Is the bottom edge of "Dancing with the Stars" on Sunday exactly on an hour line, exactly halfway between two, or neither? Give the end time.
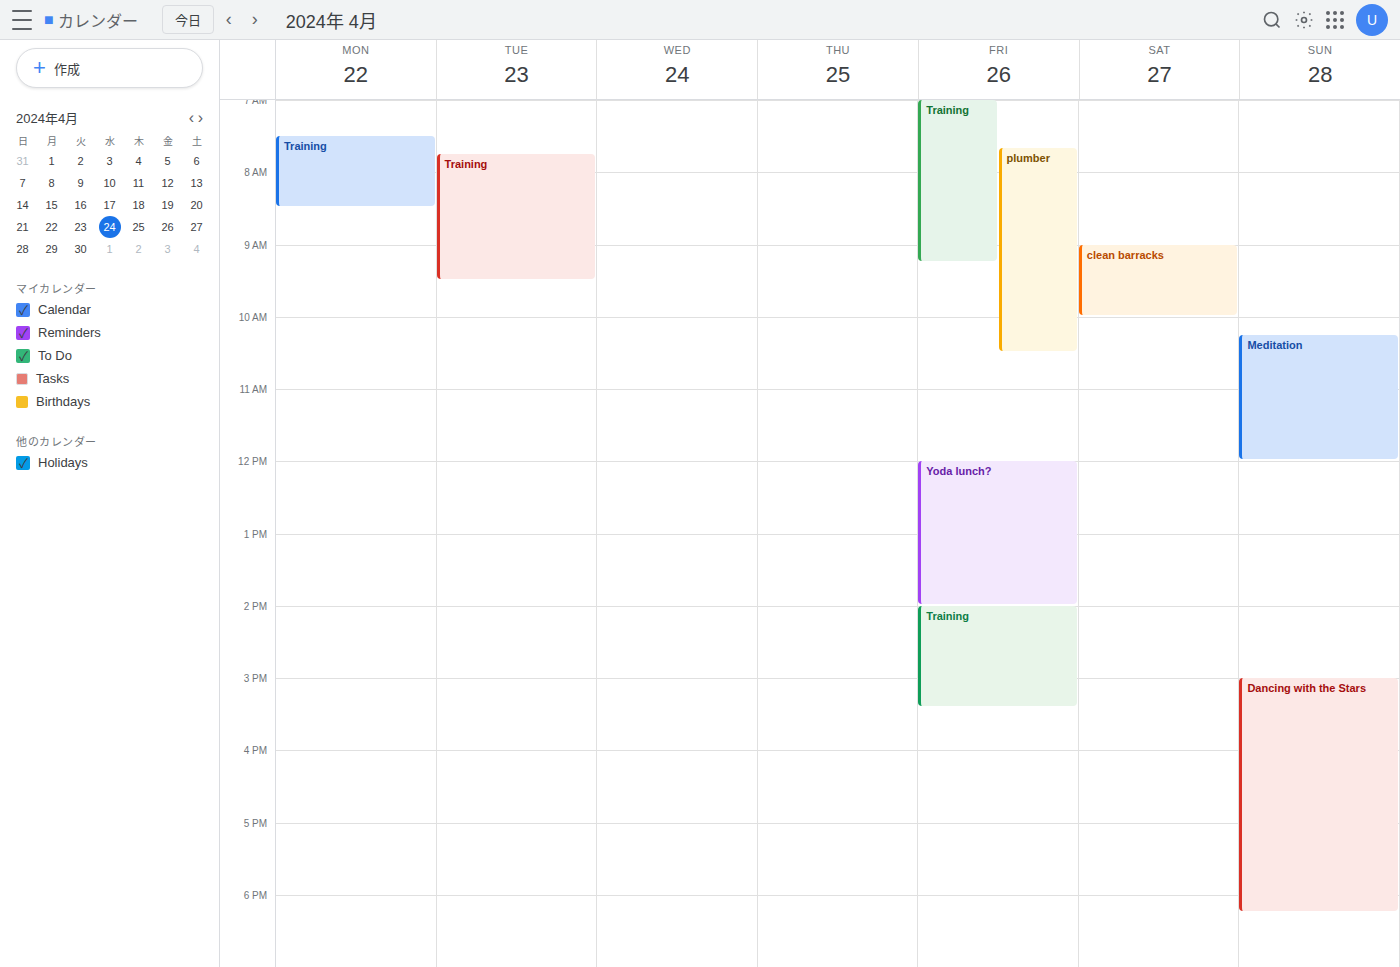
6:15 PM -- neither: a quarter of the way from the 6 PM line to the 7 PM line.